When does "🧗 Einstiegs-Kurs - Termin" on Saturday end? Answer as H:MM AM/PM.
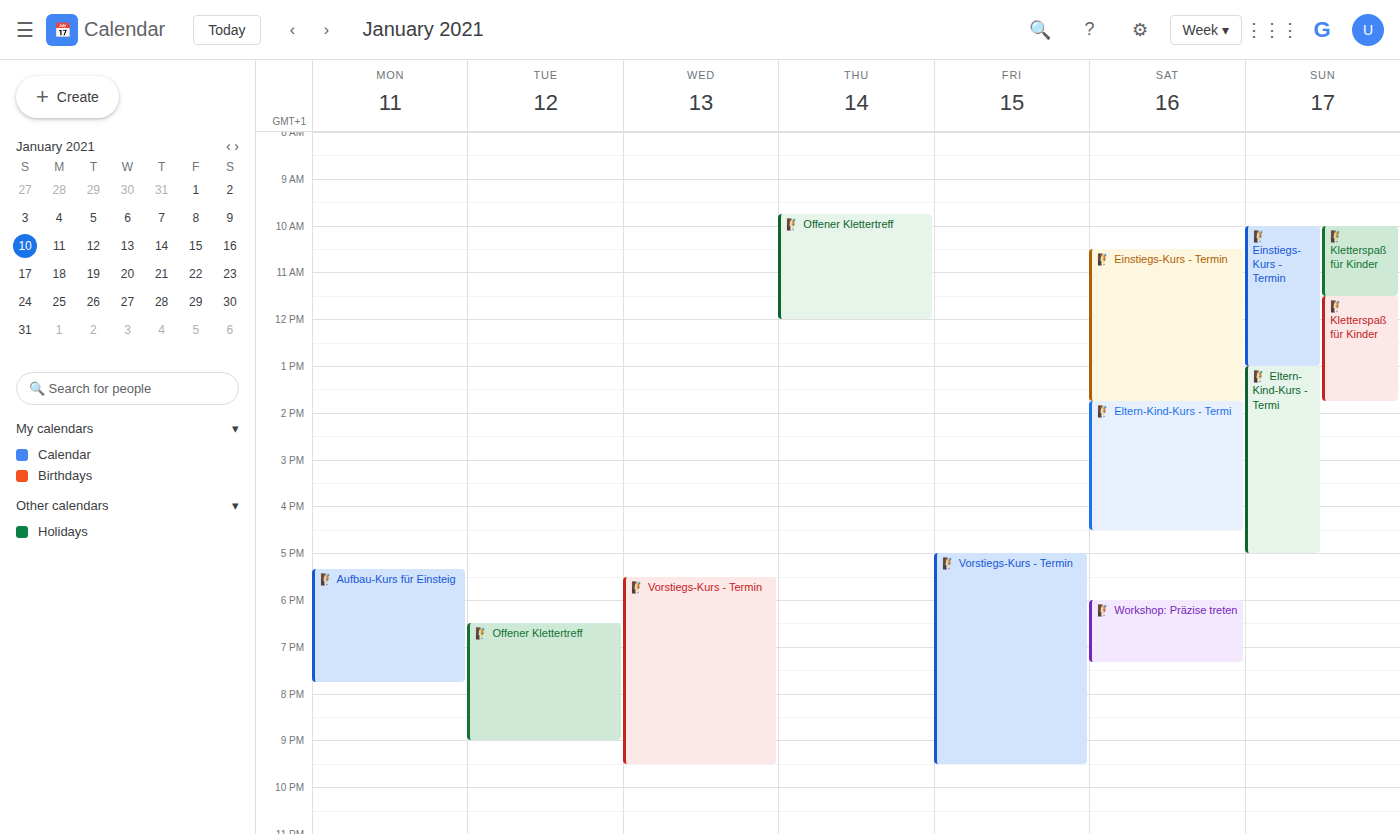
1:45 PM